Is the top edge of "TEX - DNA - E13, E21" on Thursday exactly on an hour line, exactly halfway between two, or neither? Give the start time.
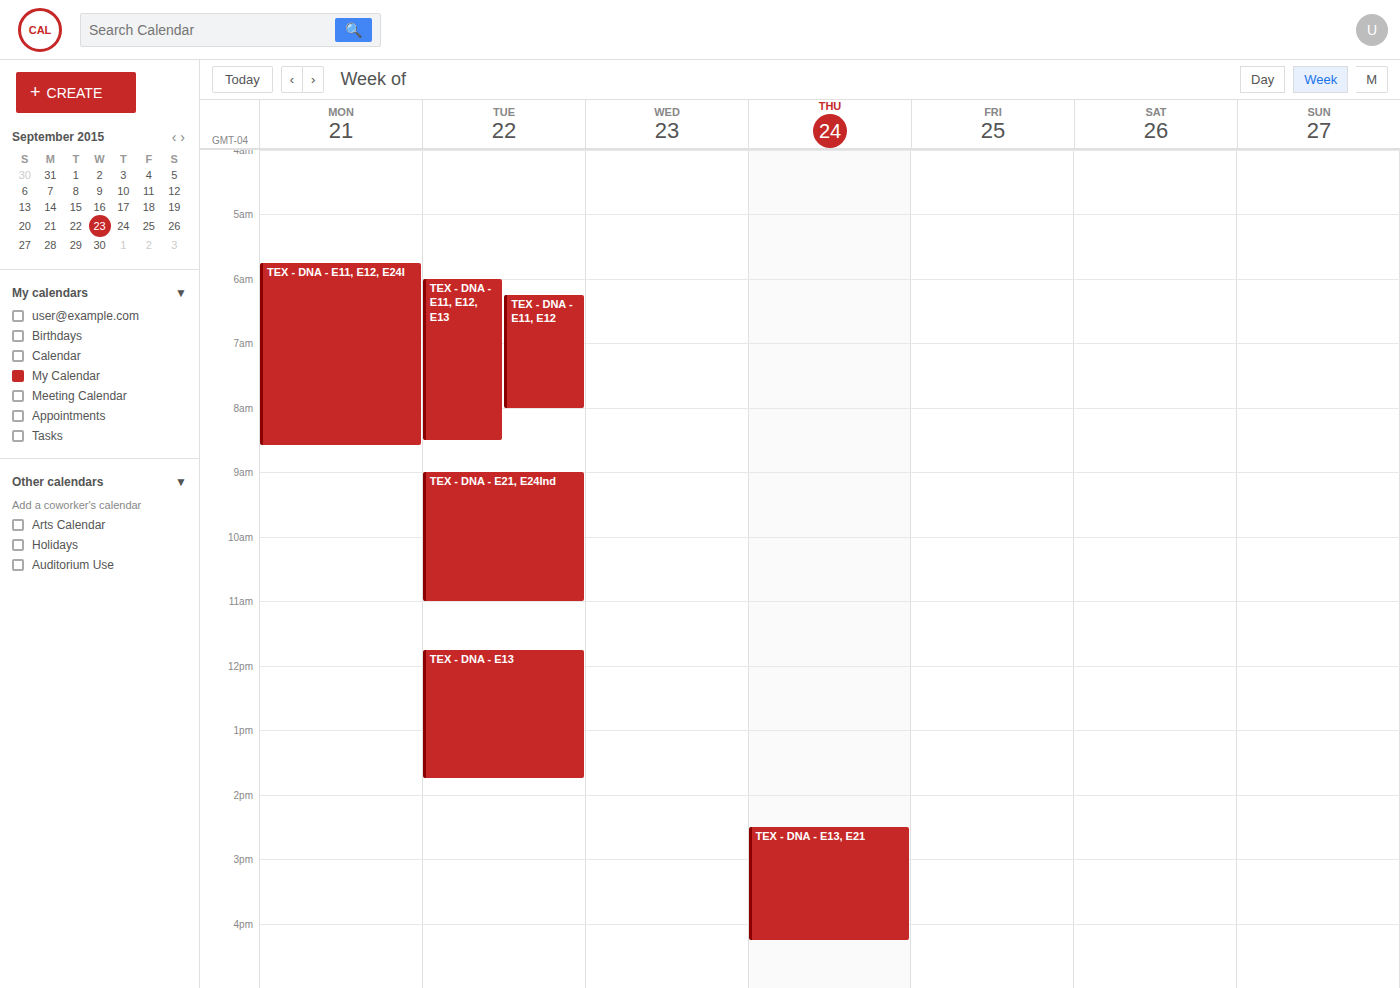
2:30 PM -- halfway between the 2 PM and 3 PM lines.